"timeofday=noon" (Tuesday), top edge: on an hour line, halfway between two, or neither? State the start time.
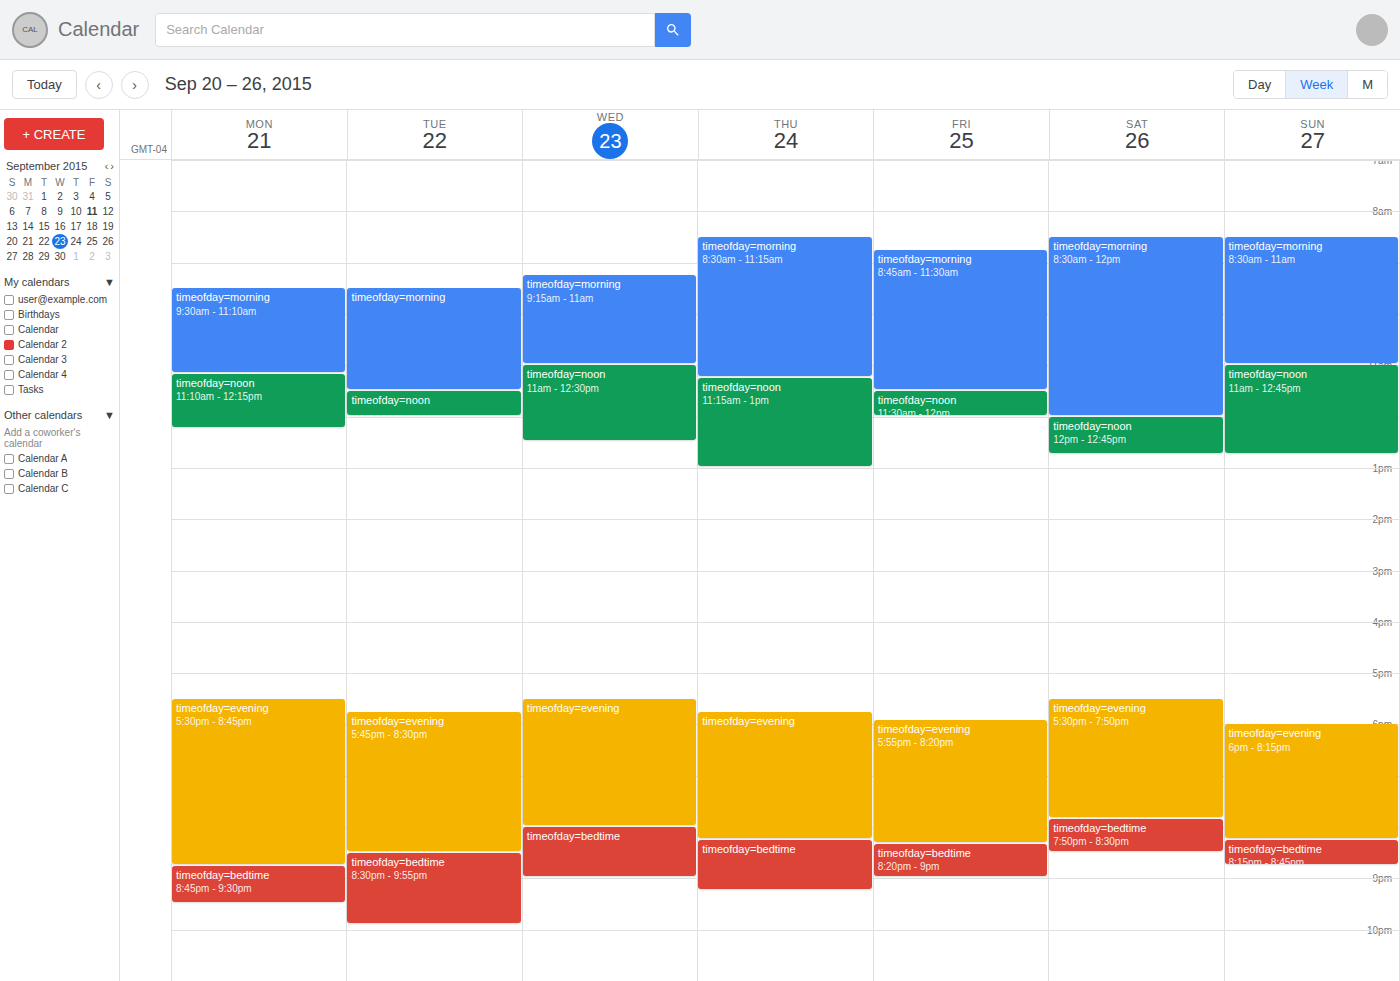
11:30 AM -- halfway between the 11 AM and 12 PM lines.